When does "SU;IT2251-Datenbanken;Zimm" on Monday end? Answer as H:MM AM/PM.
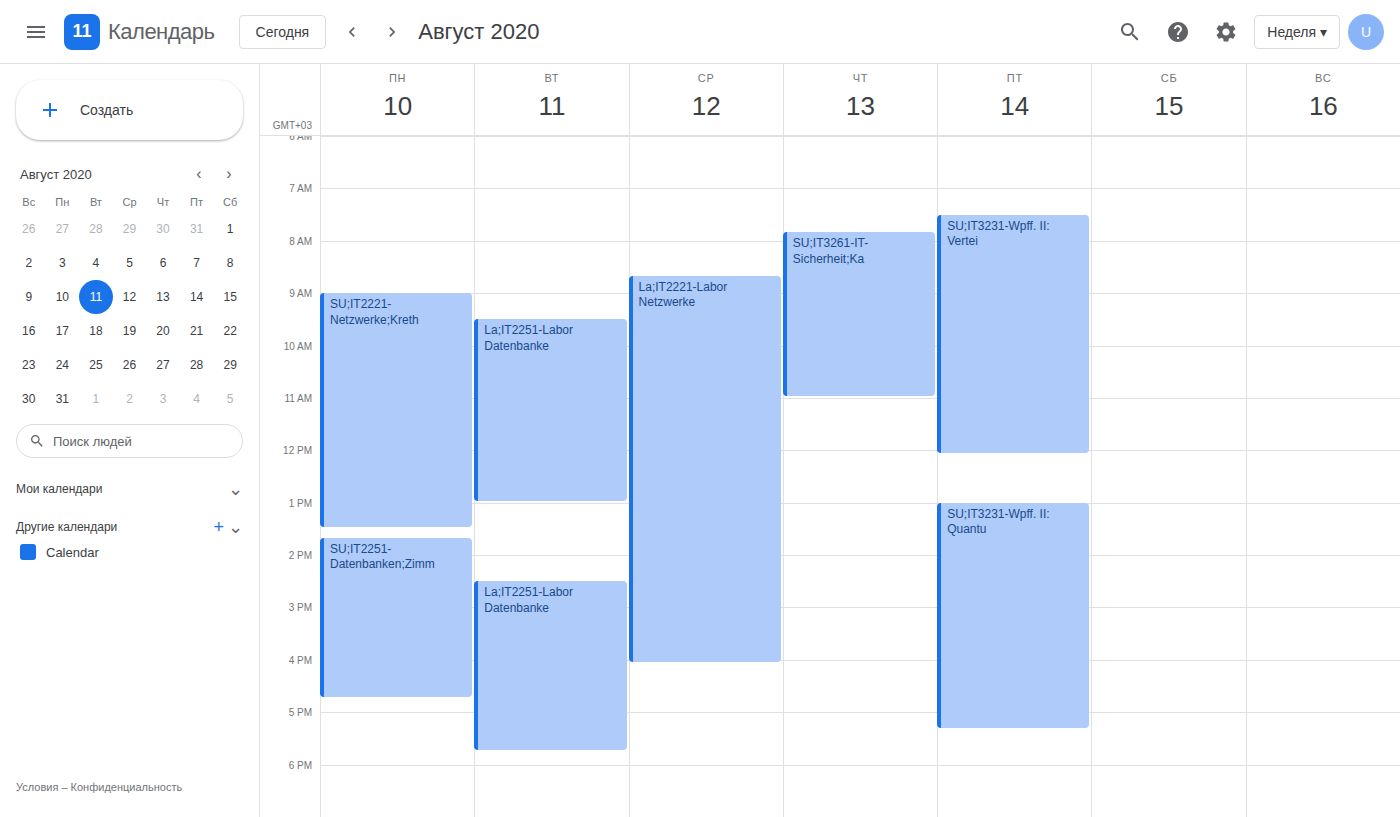
4:45 PM